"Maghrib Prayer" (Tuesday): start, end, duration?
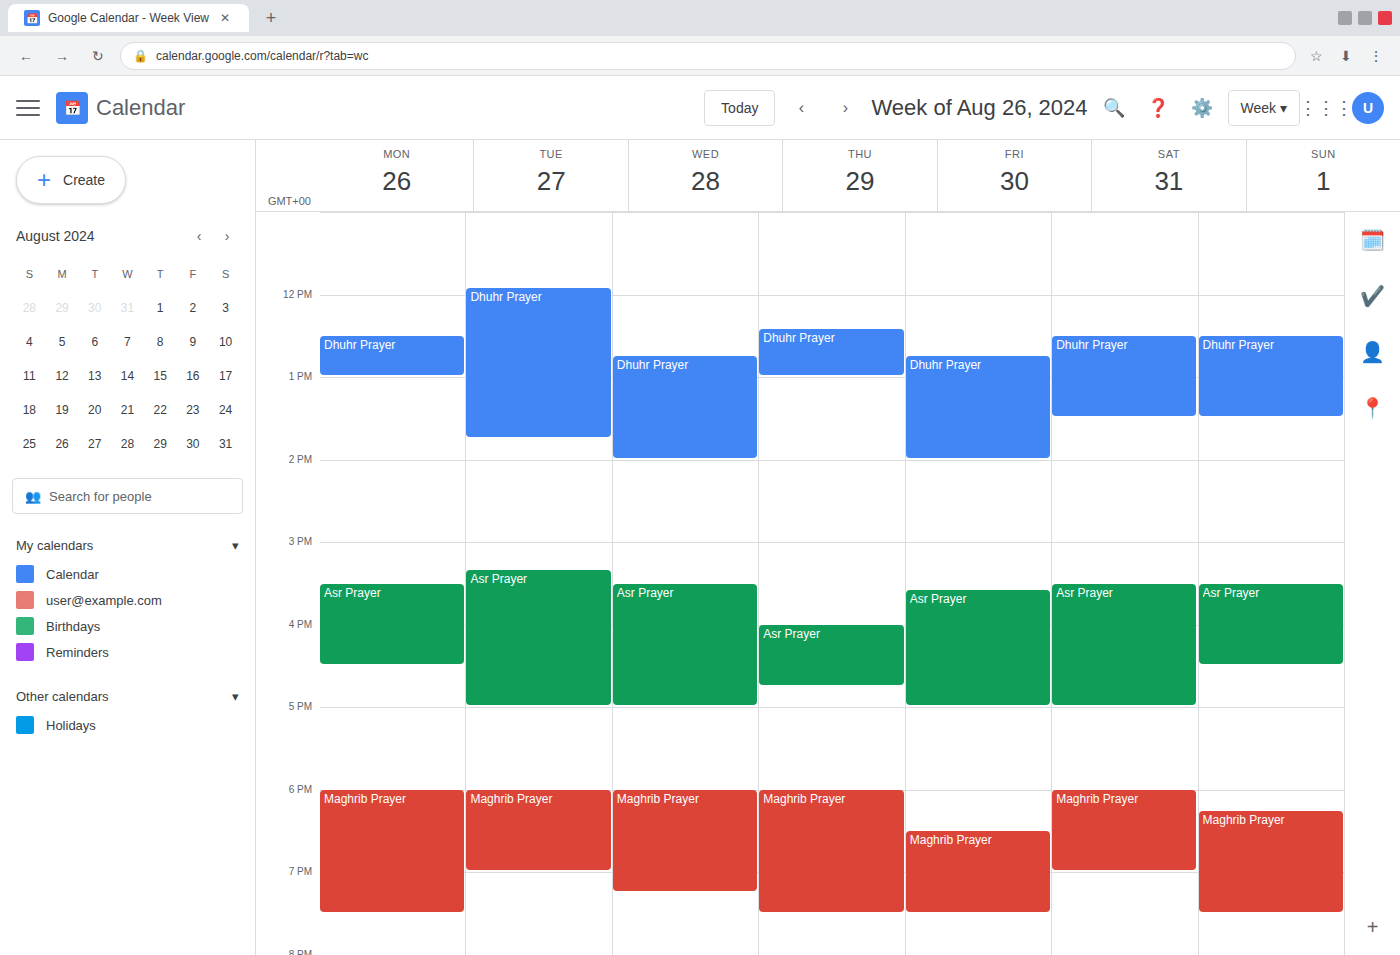
6:00 PM to 7:00 PM, 1 hour